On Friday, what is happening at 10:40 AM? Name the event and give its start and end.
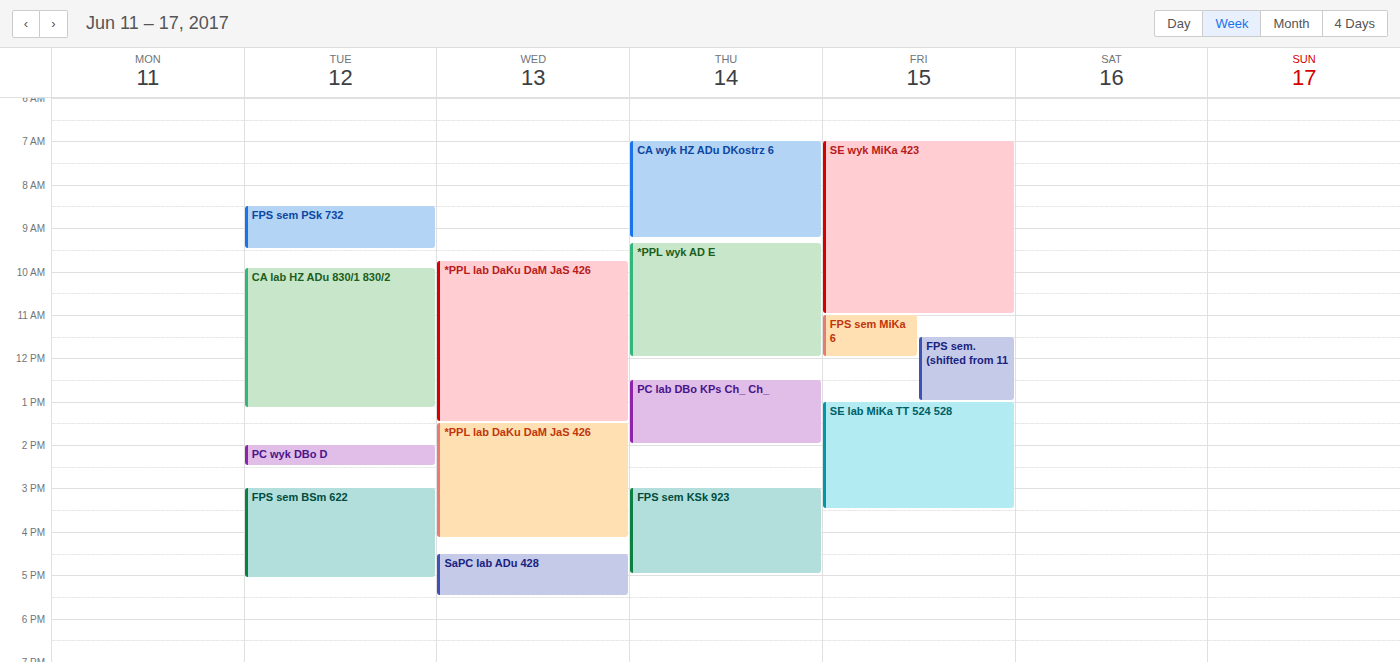
"SE wyk MiKa 423", 7:00 AM to 11:00 AM